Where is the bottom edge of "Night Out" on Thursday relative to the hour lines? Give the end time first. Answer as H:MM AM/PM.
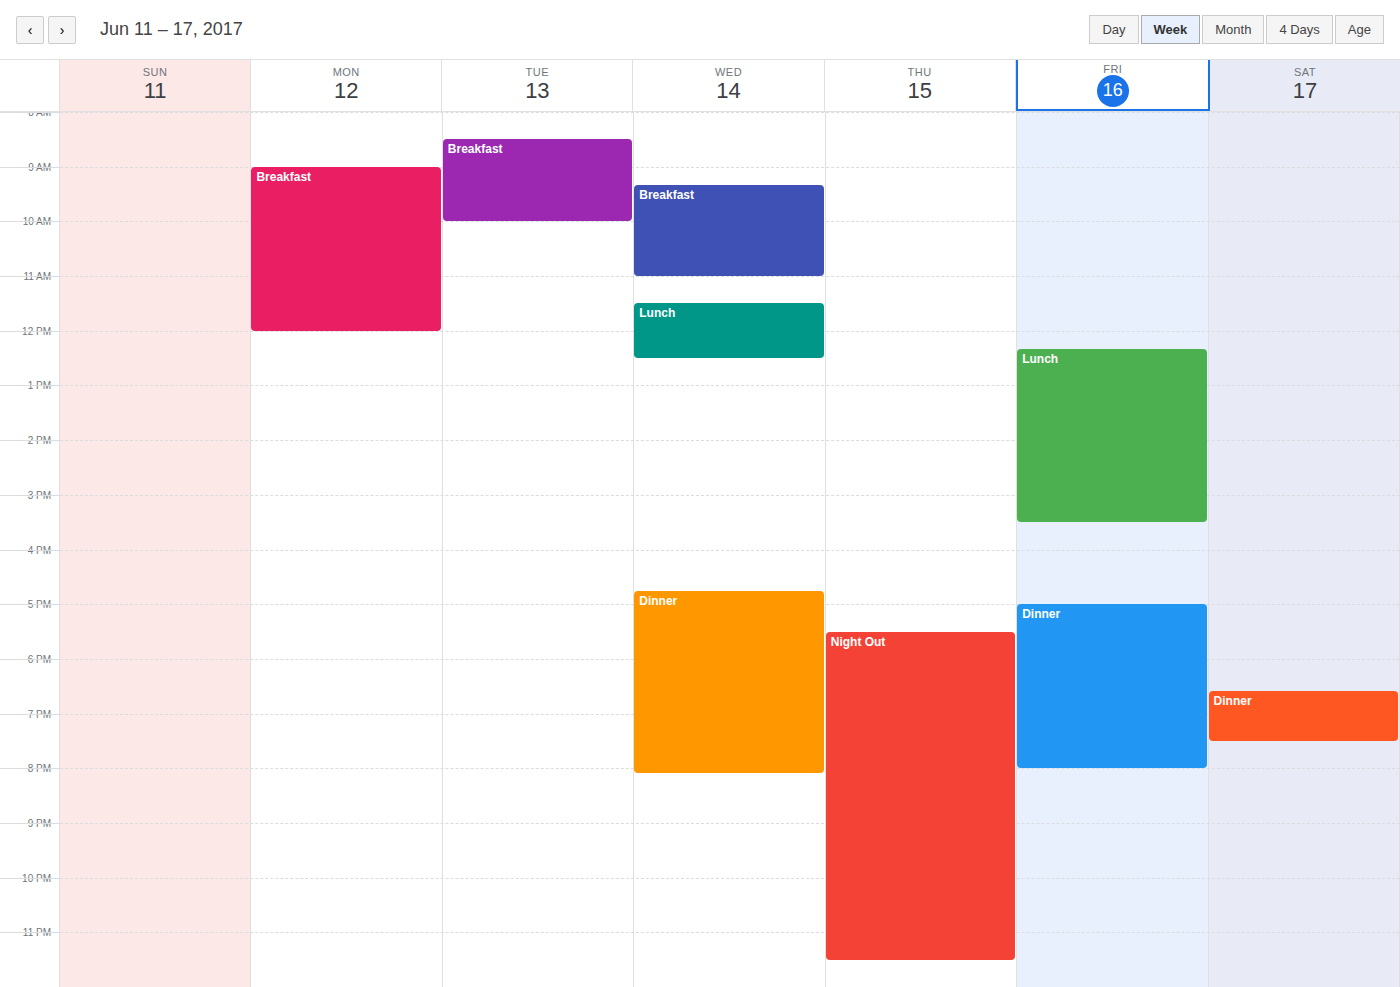
11:30 PM -- halfway between the 11 PM and 12 AM lines.